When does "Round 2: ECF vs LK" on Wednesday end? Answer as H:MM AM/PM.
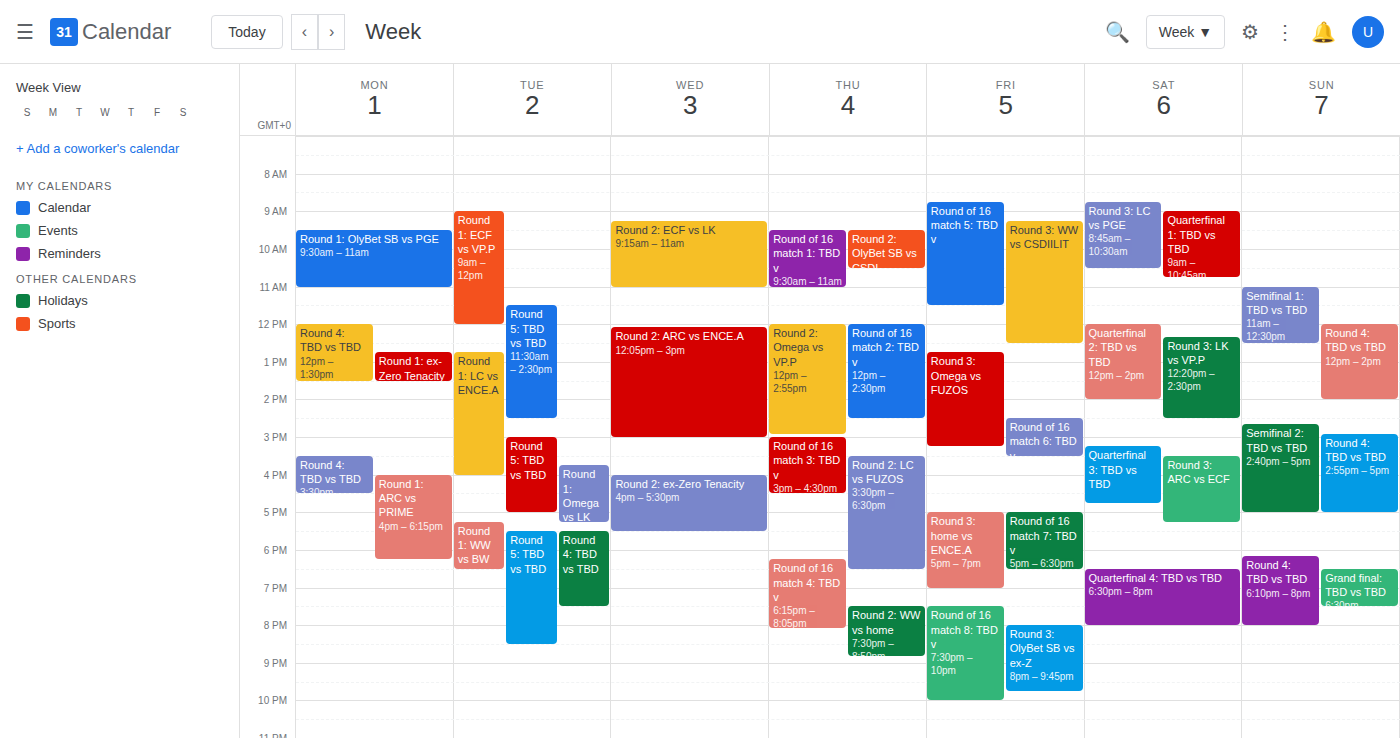
11:00 AM